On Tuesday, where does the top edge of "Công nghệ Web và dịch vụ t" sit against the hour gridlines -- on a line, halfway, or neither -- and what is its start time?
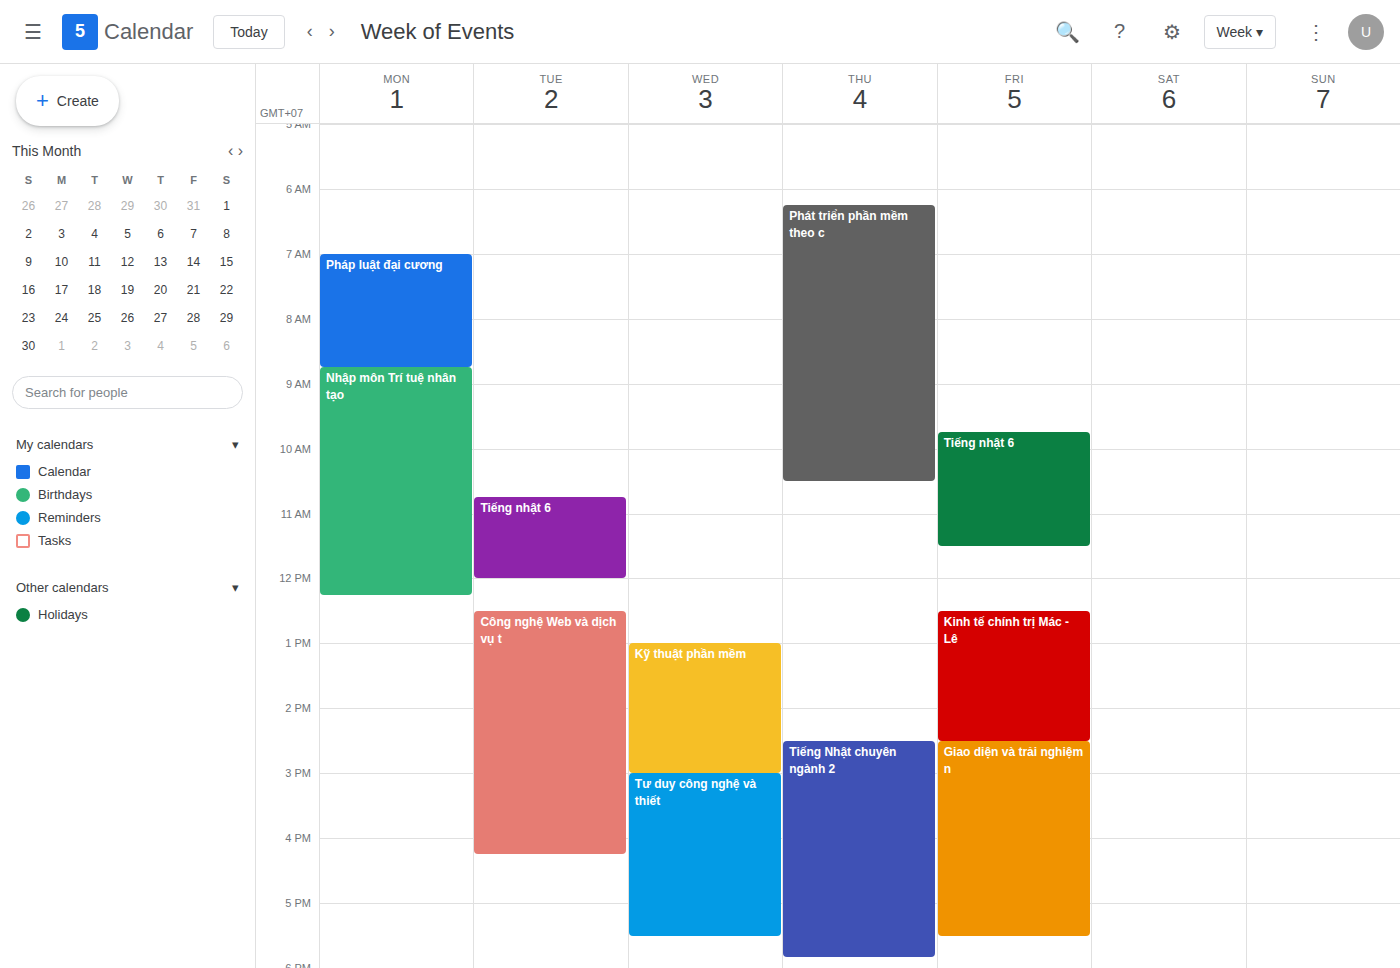
12:30 -- halfway between the 12:00 and 13:00 lines.